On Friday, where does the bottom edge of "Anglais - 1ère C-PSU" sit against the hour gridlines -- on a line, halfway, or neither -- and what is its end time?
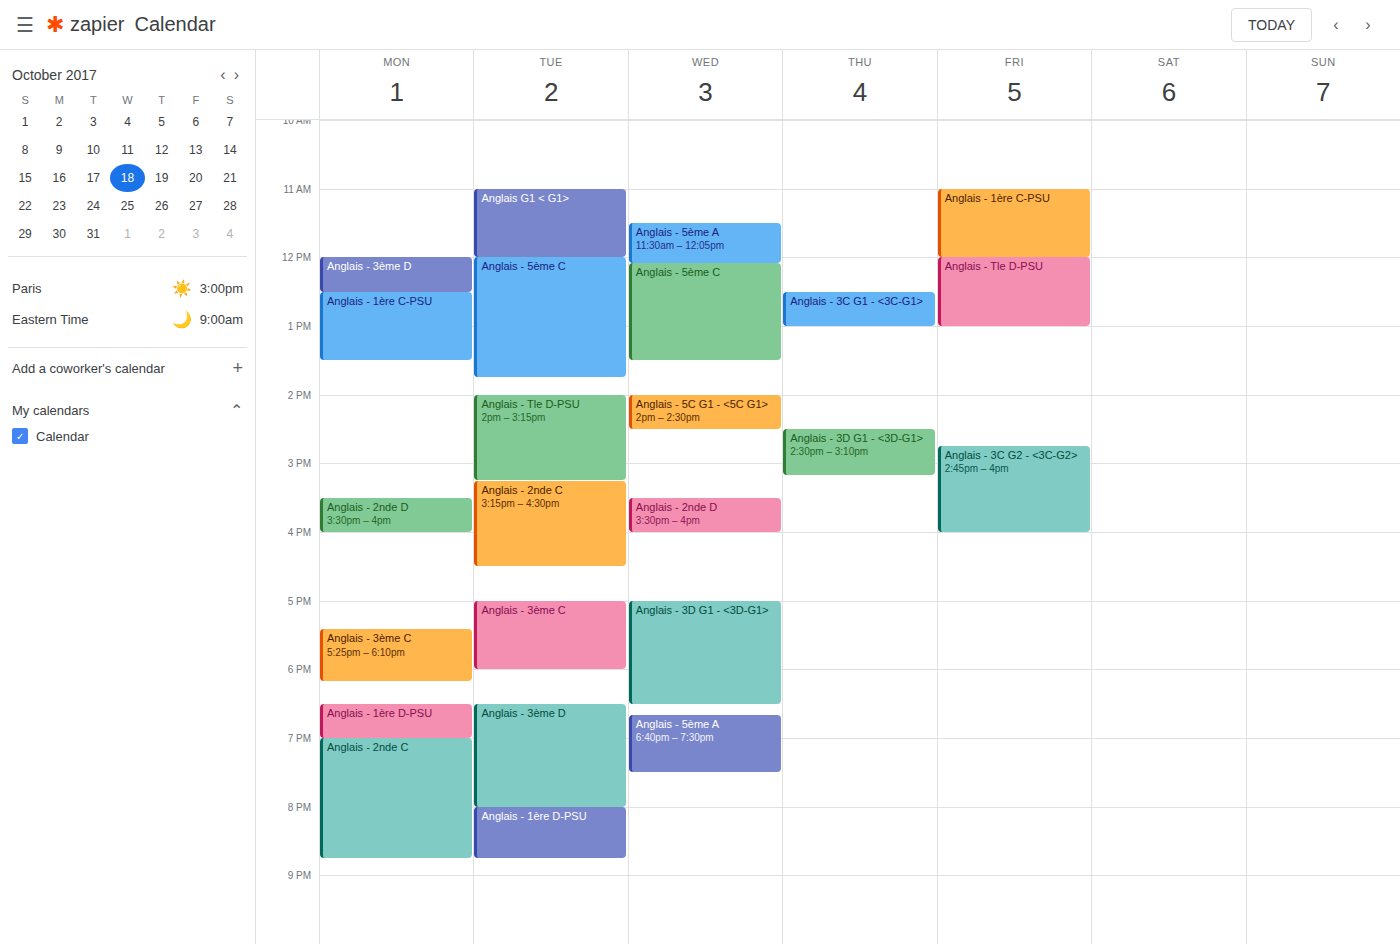
12:00 -- exactly on the 12:00 line.